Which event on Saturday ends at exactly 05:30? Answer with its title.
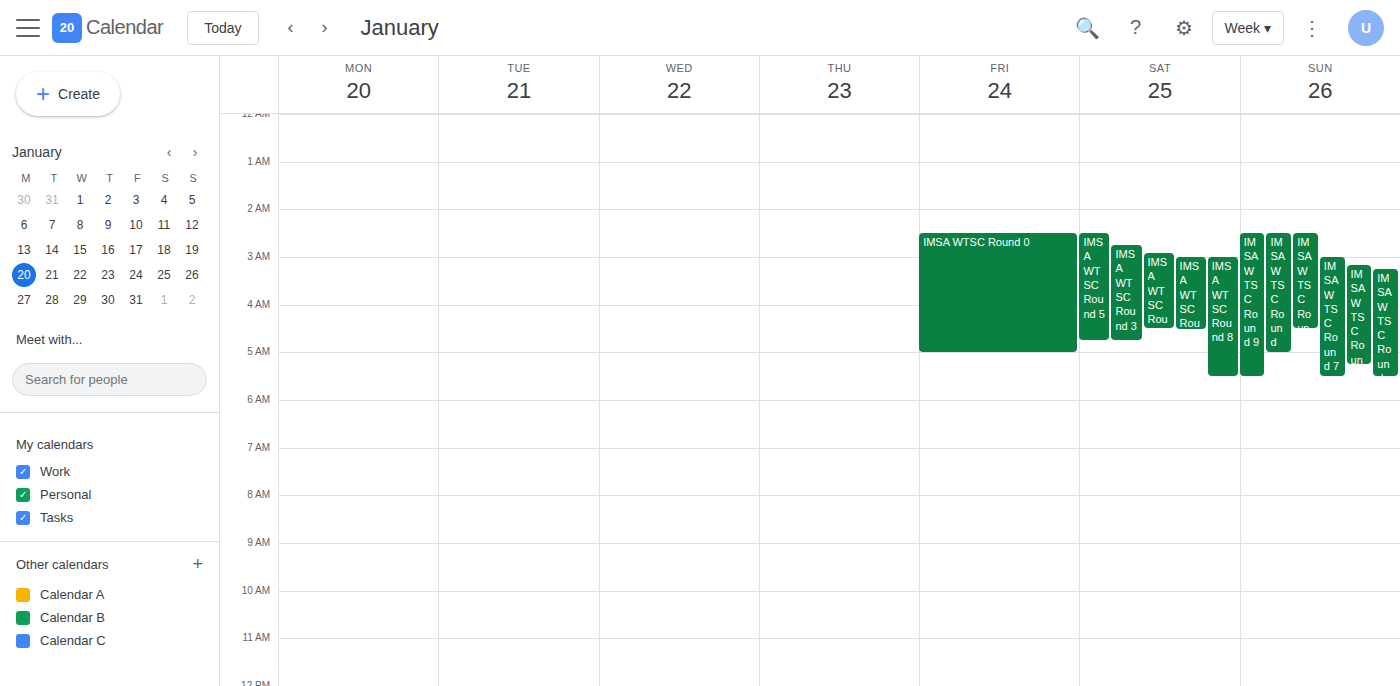
"IMSA WTSC Round 8"